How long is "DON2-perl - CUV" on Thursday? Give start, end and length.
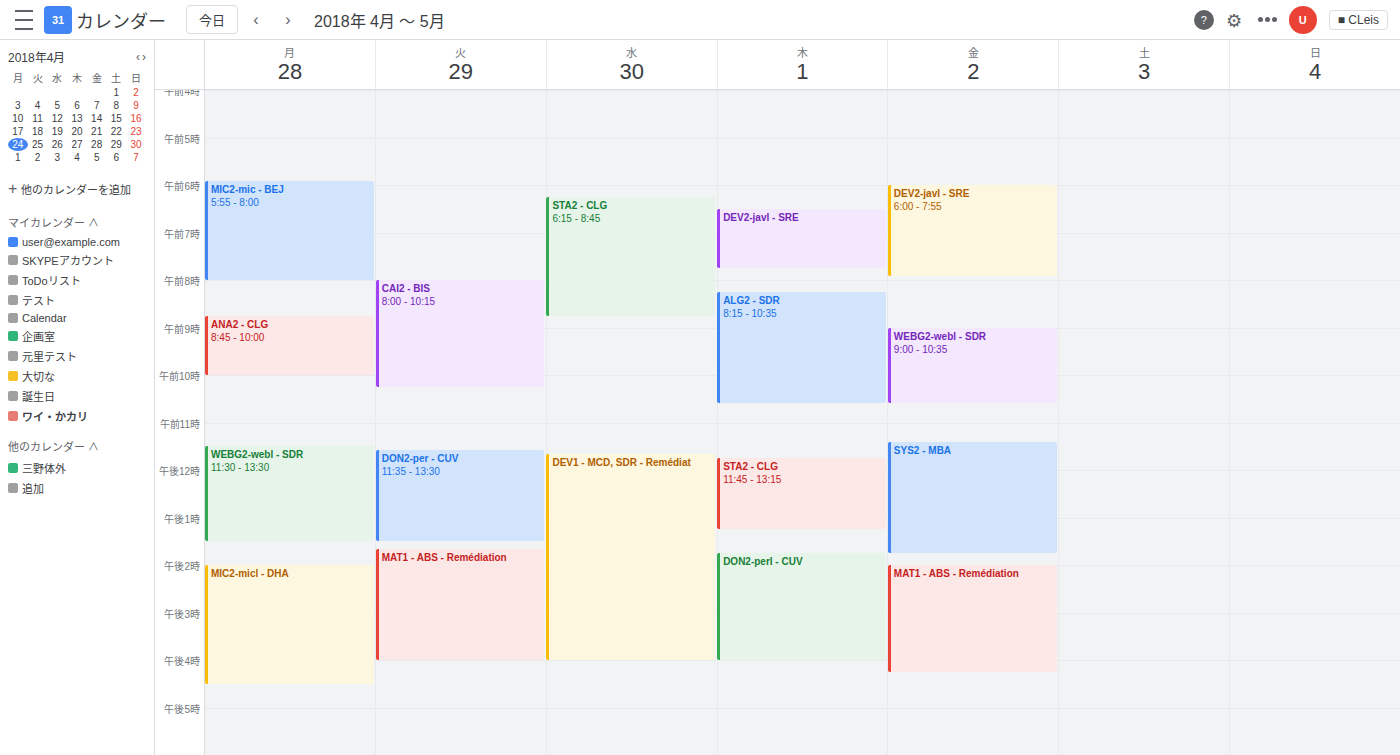
13:45 to 16:00, 2 hours 15 minutes